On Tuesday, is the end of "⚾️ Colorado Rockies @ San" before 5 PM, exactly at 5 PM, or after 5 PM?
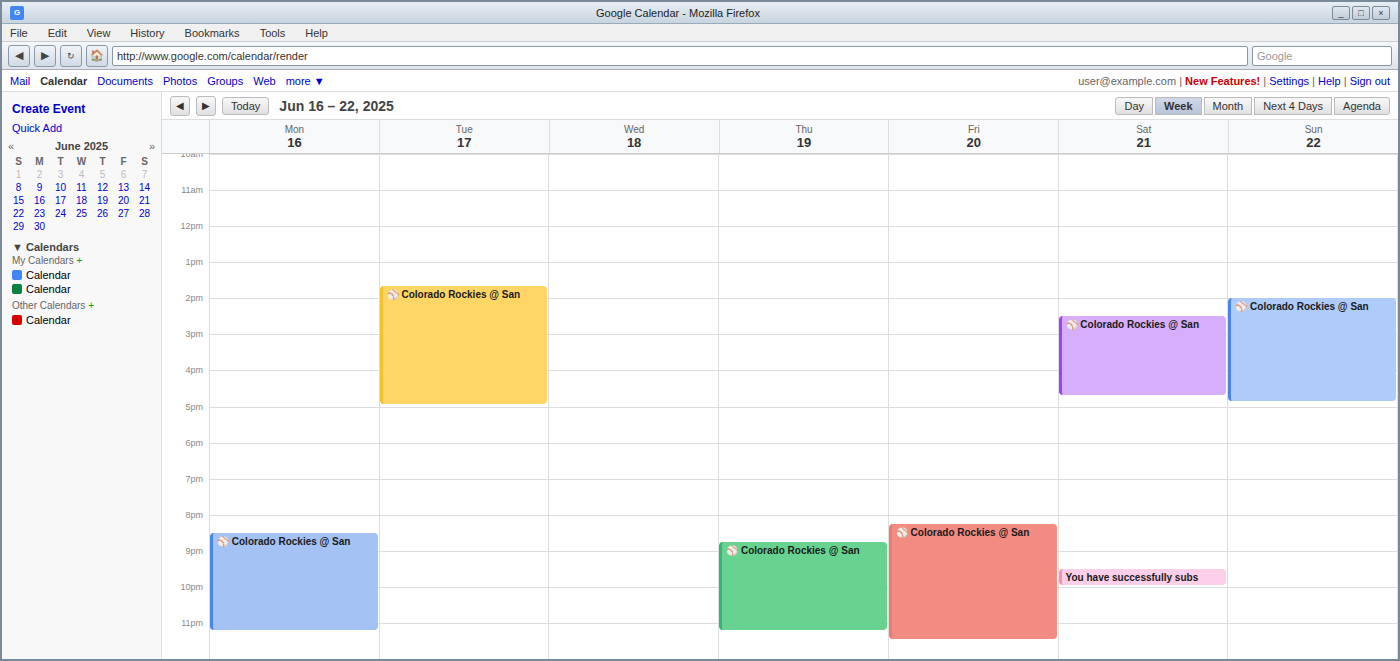
5:00 PM -- exactly at 5 PM, on the 5 PM line.